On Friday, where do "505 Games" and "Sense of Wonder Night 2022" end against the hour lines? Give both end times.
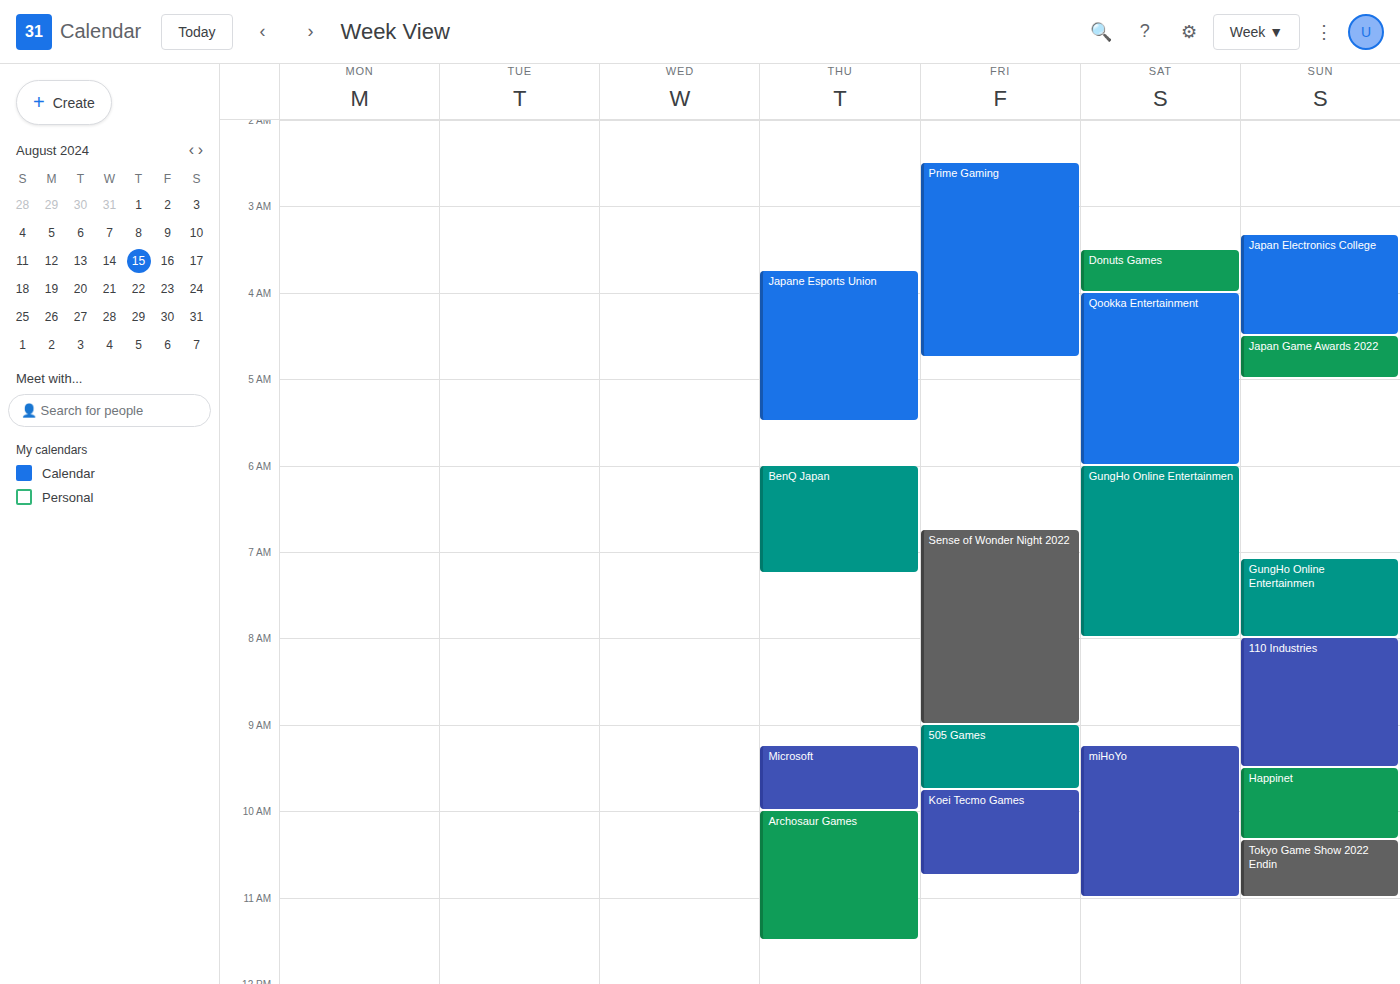
"505 Games": 9:45 AM, neither: three quarters of the way from the 9 AM line to the 10 AM line. "Sense of Wonder Night 2022": 9:00 AM, exactly on the 9 AM line.